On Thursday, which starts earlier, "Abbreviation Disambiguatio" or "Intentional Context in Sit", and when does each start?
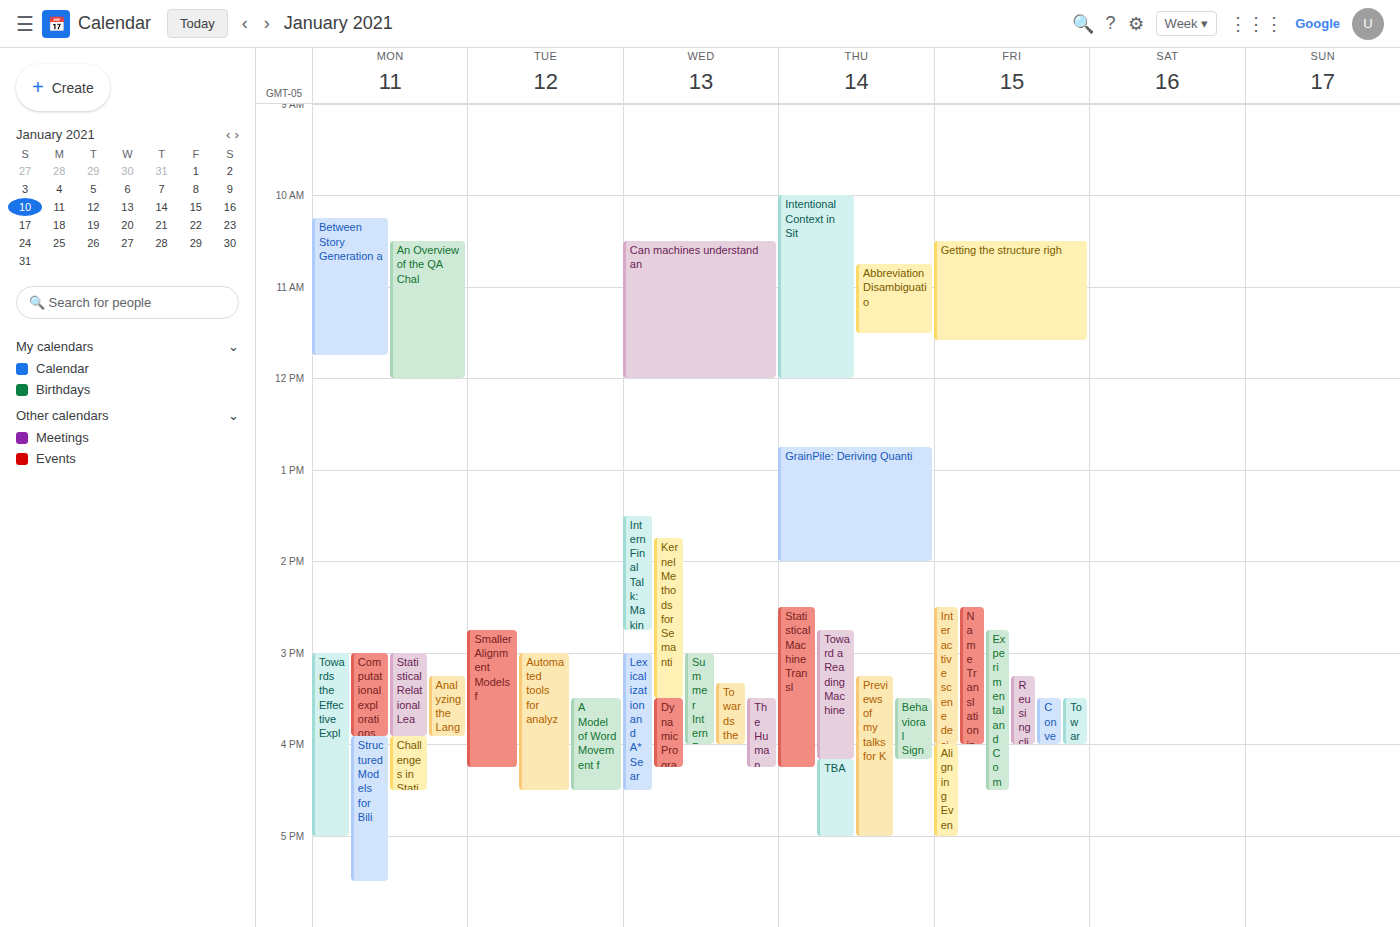
"Intentional Context in Sit" 10:00; "Abbreviation Disambiguatio" 10:45.